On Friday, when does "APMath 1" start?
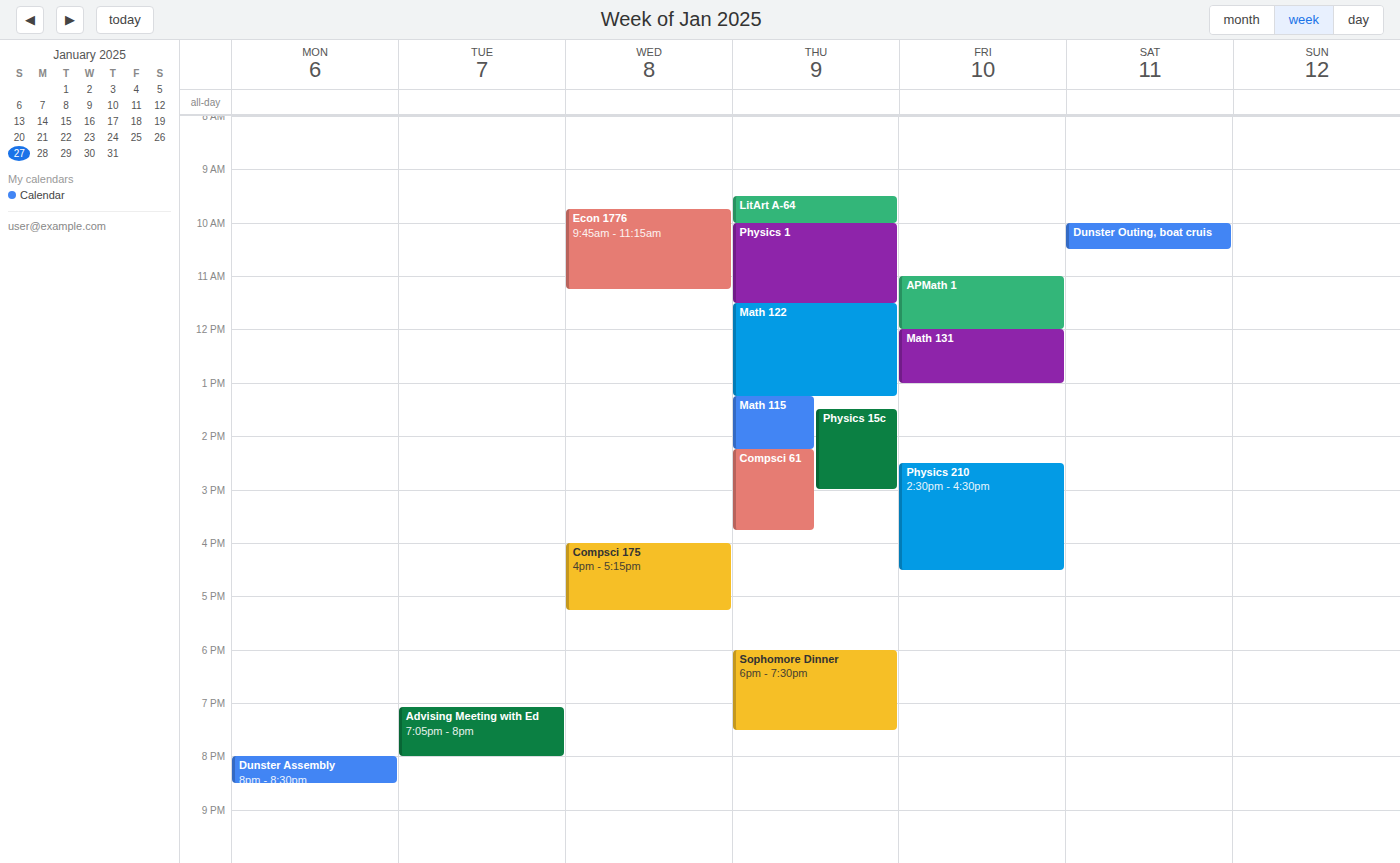
11:00 AM